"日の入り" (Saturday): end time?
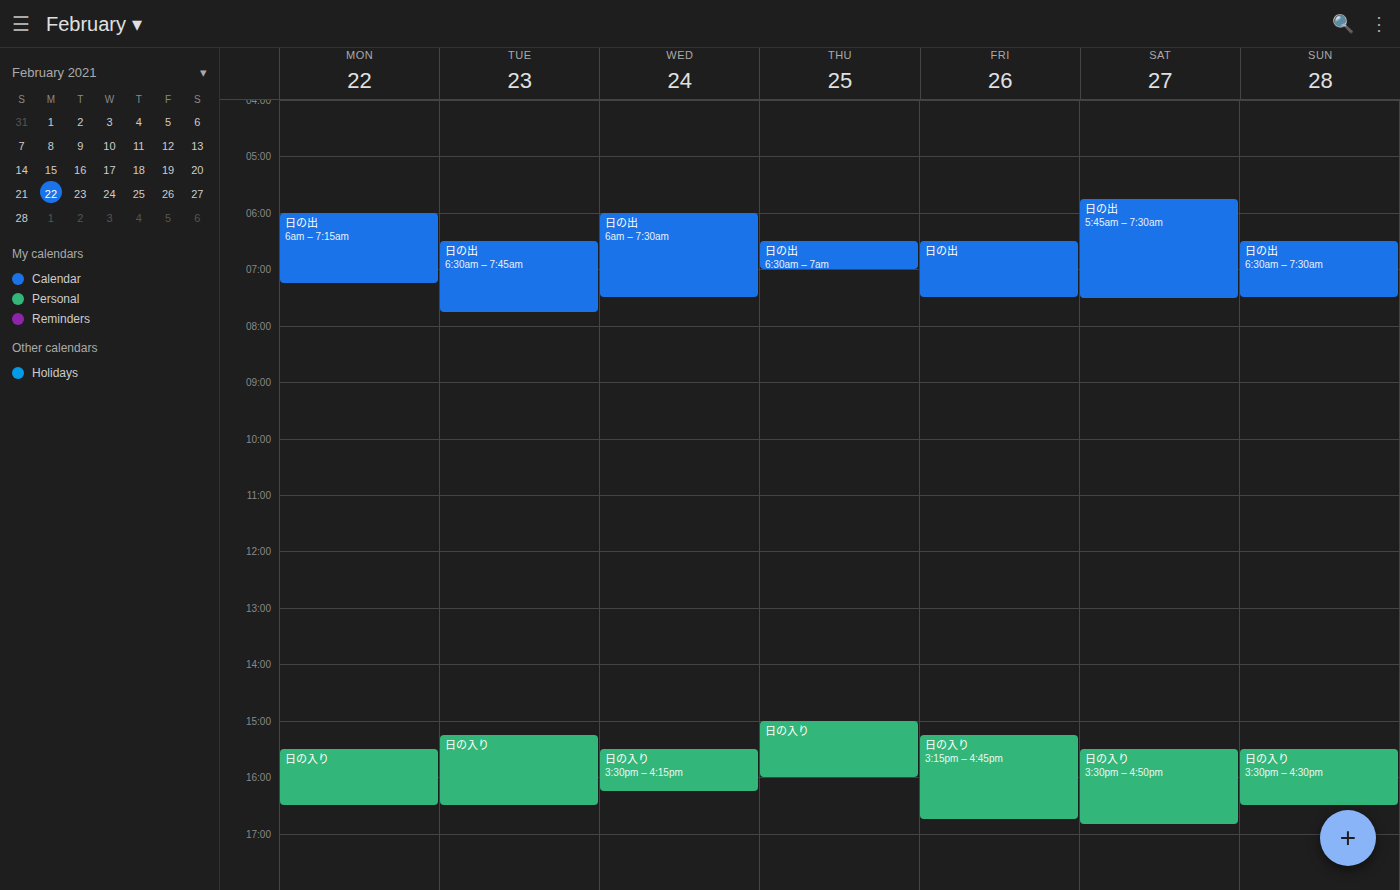
16:50